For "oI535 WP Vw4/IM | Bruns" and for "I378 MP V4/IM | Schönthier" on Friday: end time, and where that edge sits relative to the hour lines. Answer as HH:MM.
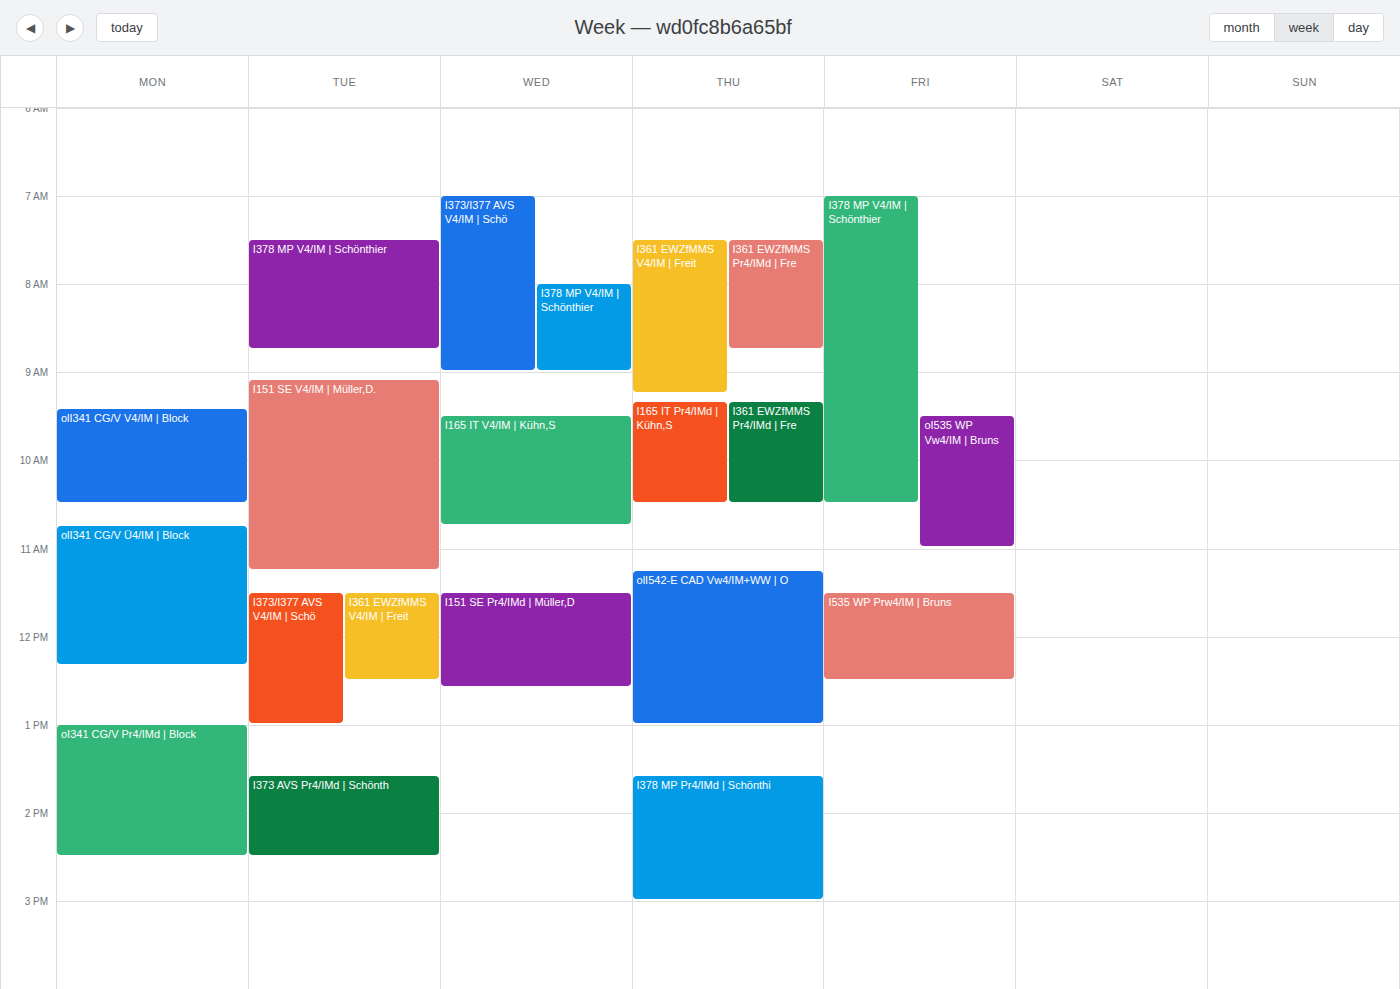
"oI535 WP Vw4/IM | Bruns": 11:00, exactly on the 11:00 line. "I378 MP V4/IM | Schönthier": 10:30, halfway between the 10:00 and 11:00 lines.